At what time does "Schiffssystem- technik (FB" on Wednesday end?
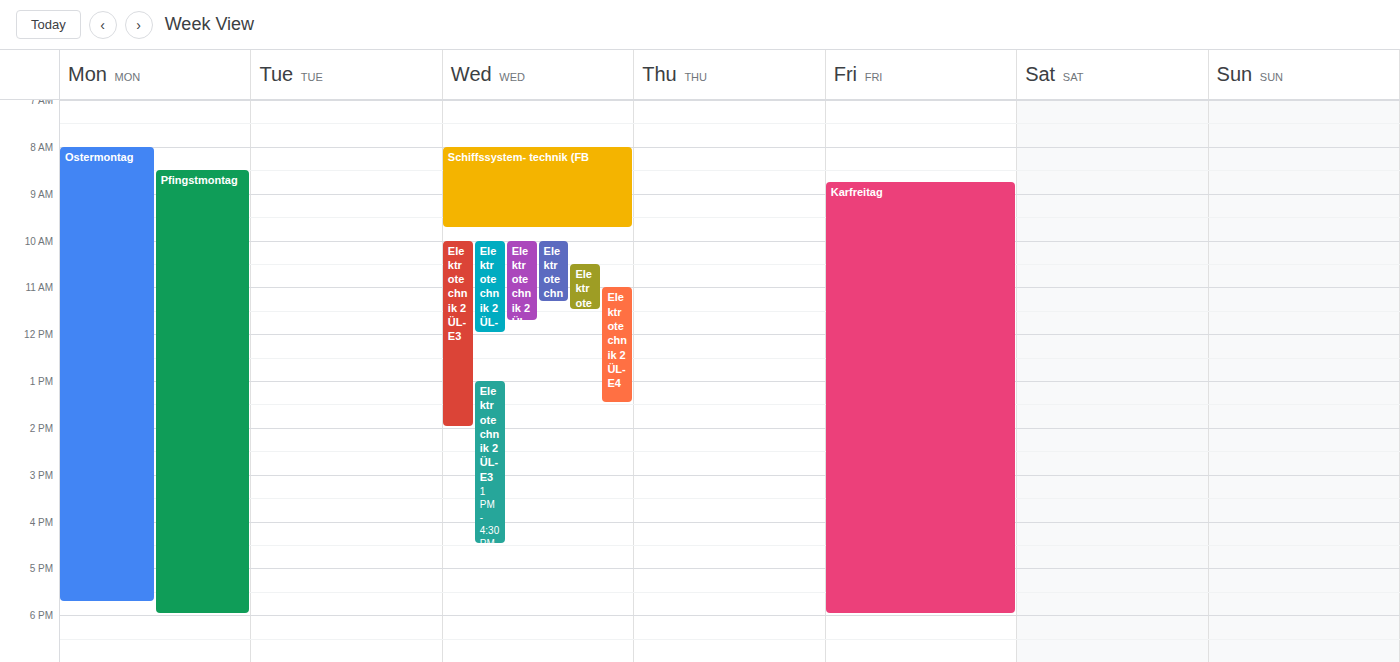
09:45